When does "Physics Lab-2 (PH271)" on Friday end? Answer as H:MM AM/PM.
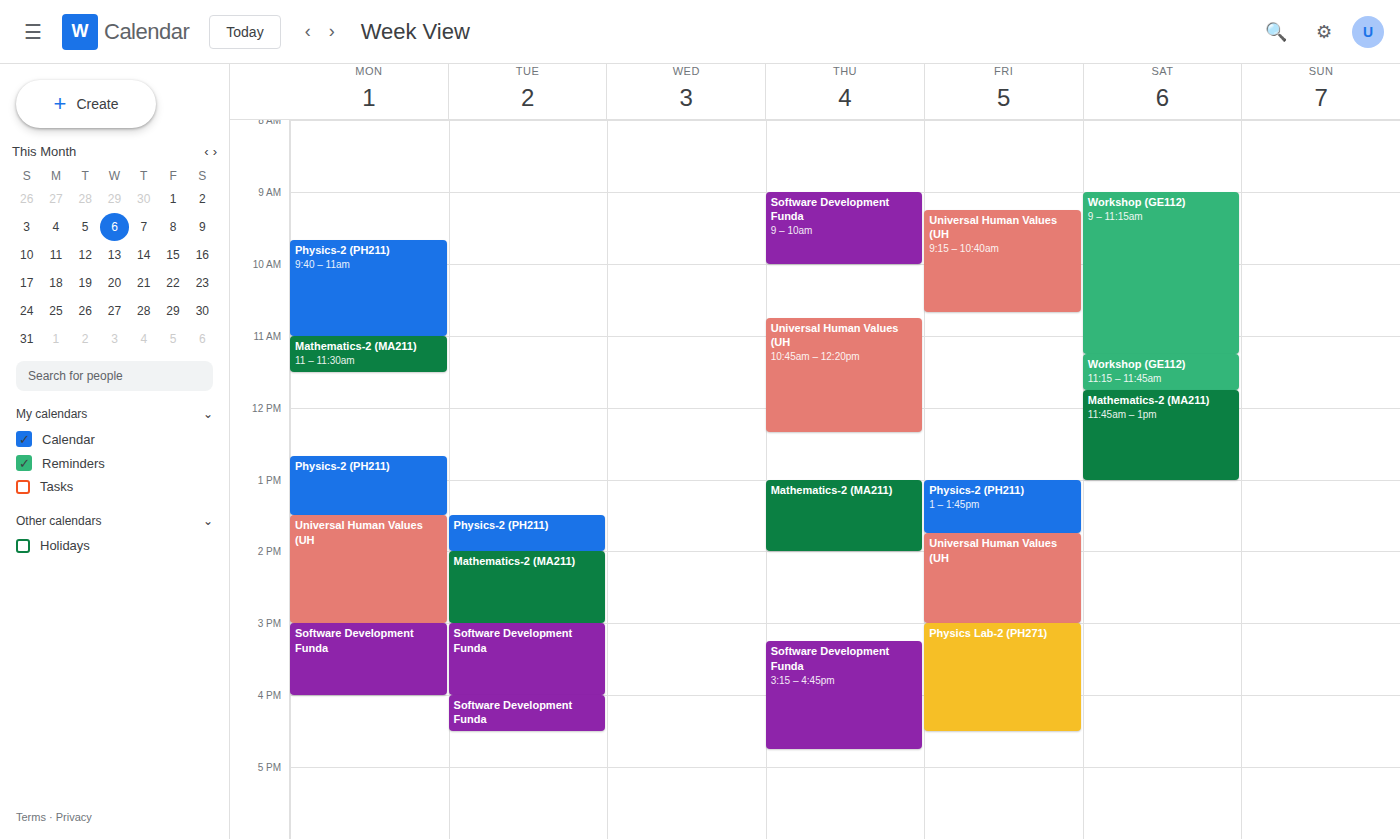
4:30 PM